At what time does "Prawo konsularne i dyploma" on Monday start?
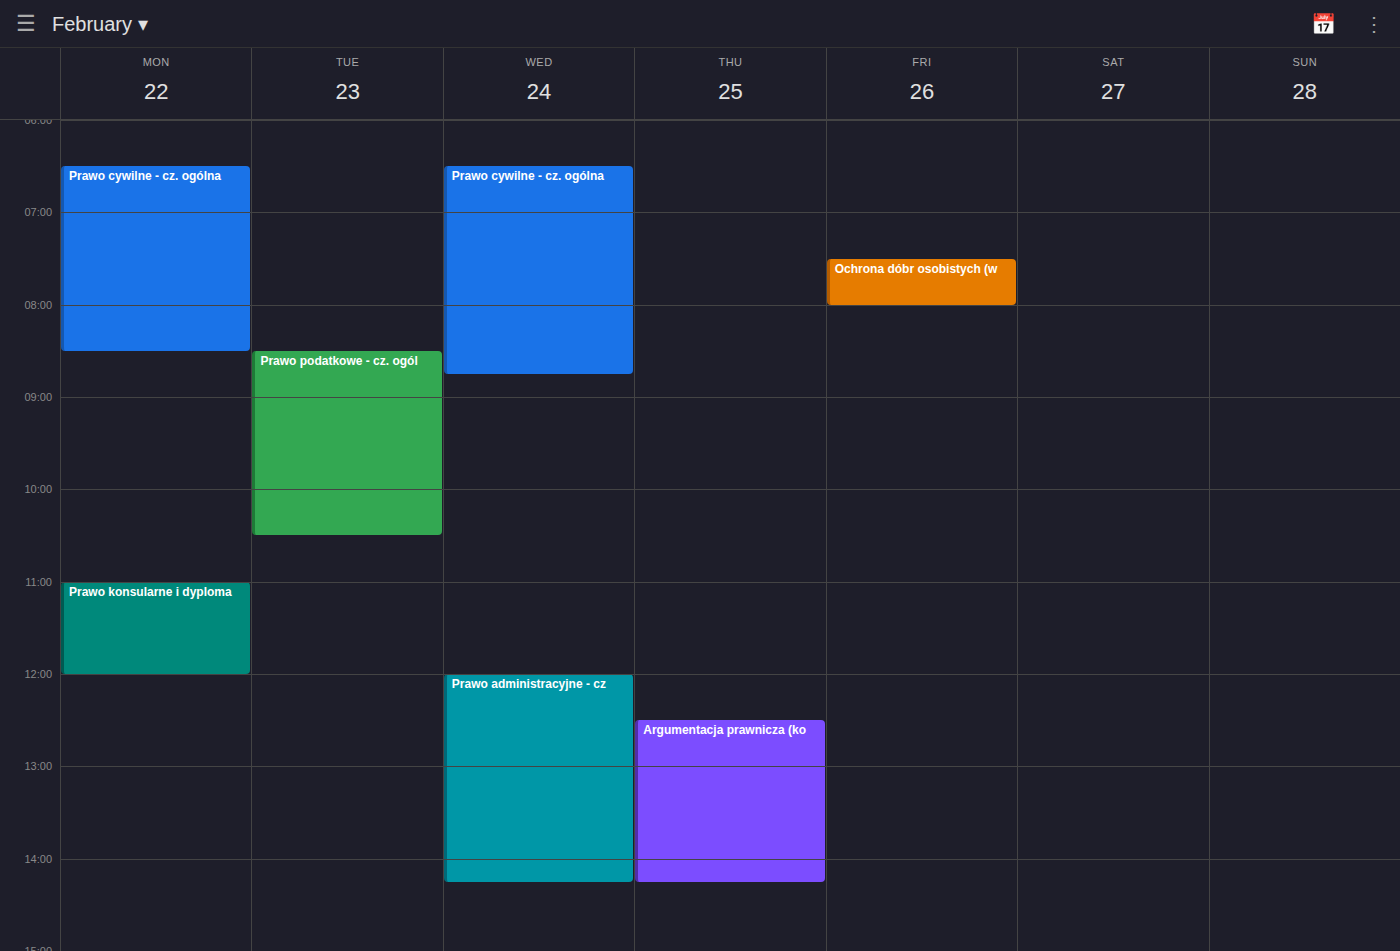
11:00 AM